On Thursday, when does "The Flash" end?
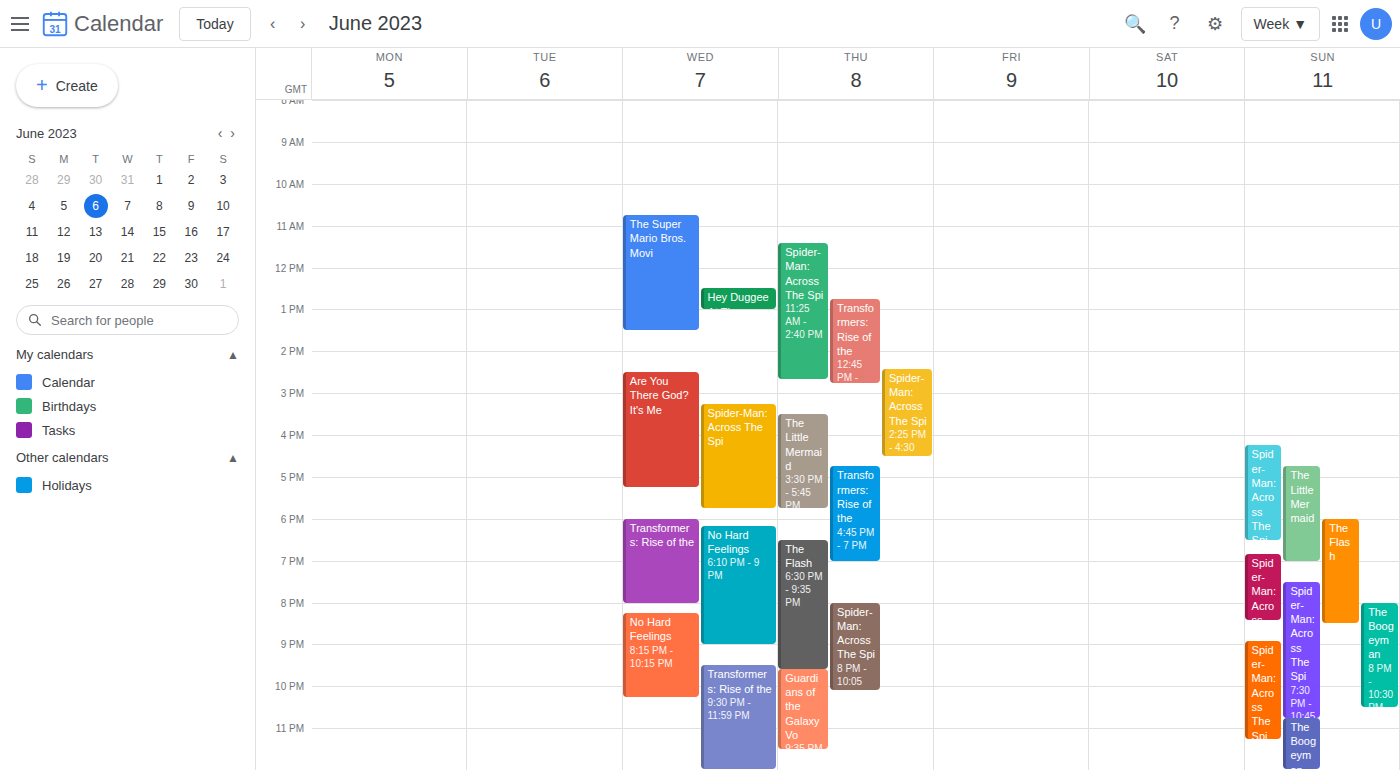
9:35 PM